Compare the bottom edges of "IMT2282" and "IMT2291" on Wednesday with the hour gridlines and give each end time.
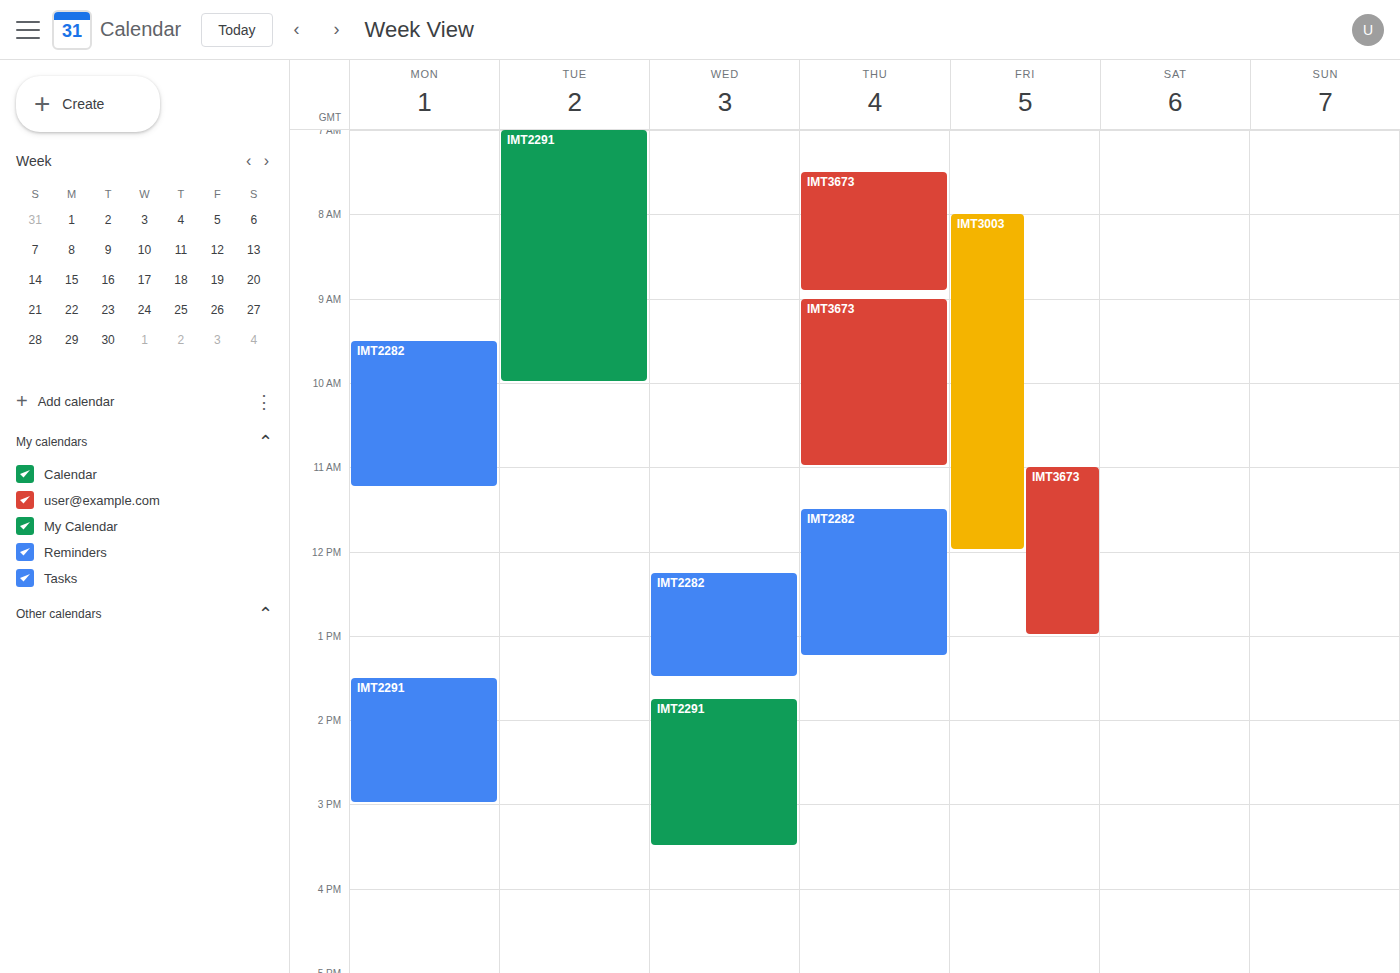
"IMT2282": 1:30 PM, halfway between the 1 PM and 2 PM lines. "IMT2291": 3:30 PM, halfway between the 3 PM and 4 PM lines.